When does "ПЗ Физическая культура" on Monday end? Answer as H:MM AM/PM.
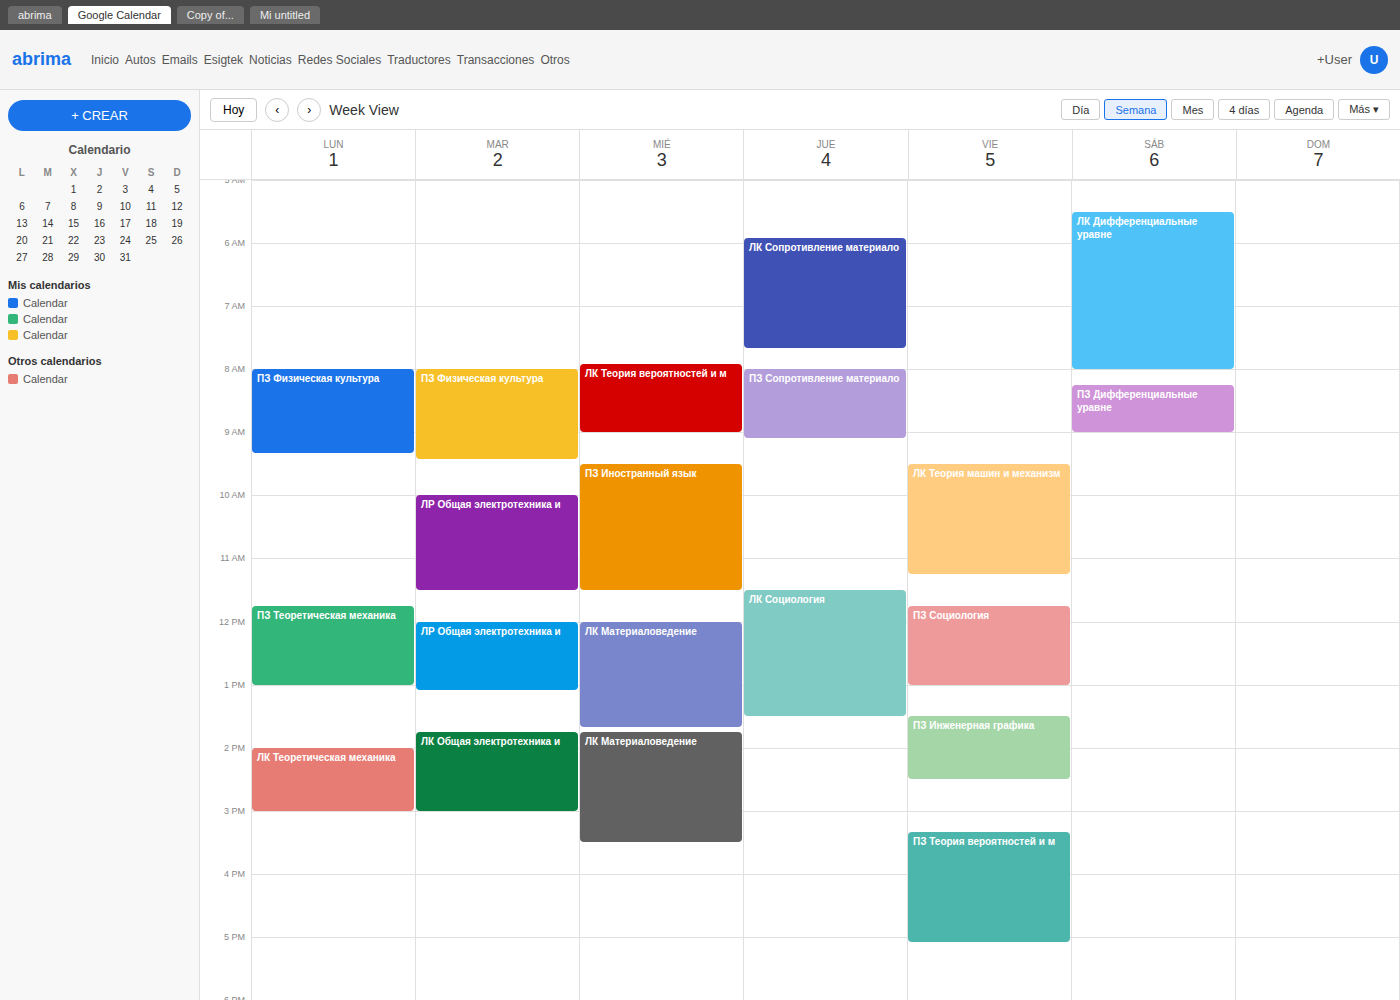
9:20 AM